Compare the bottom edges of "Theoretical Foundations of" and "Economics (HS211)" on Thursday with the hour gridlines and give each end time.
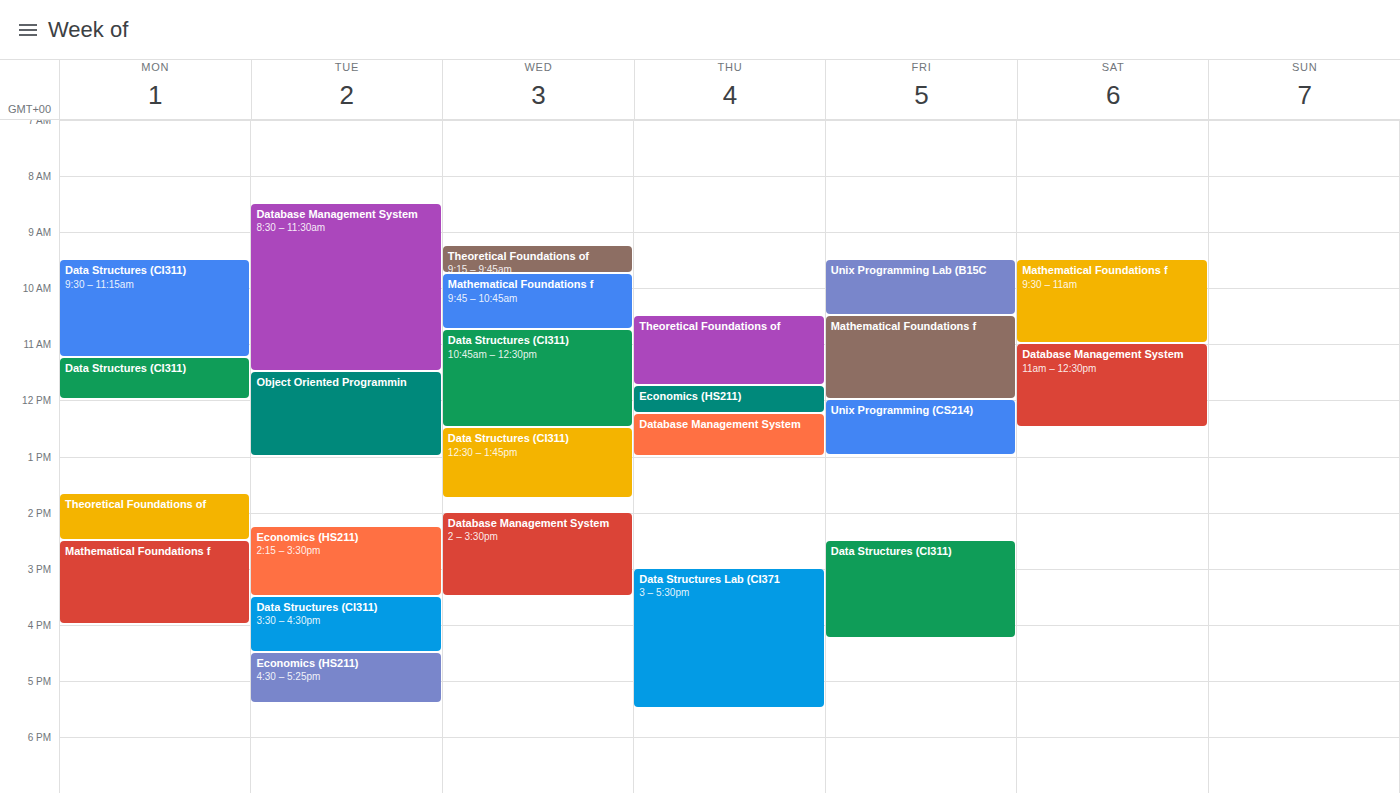
"Theoretical Foundations of": 11:45 AM, neither: three quarters of the way from the 11 AM line to the 12 PM line. "Economics (HS211)": 12:15 PM, neither: a quarter of the way from the 12 PM line to the 1 PM line.